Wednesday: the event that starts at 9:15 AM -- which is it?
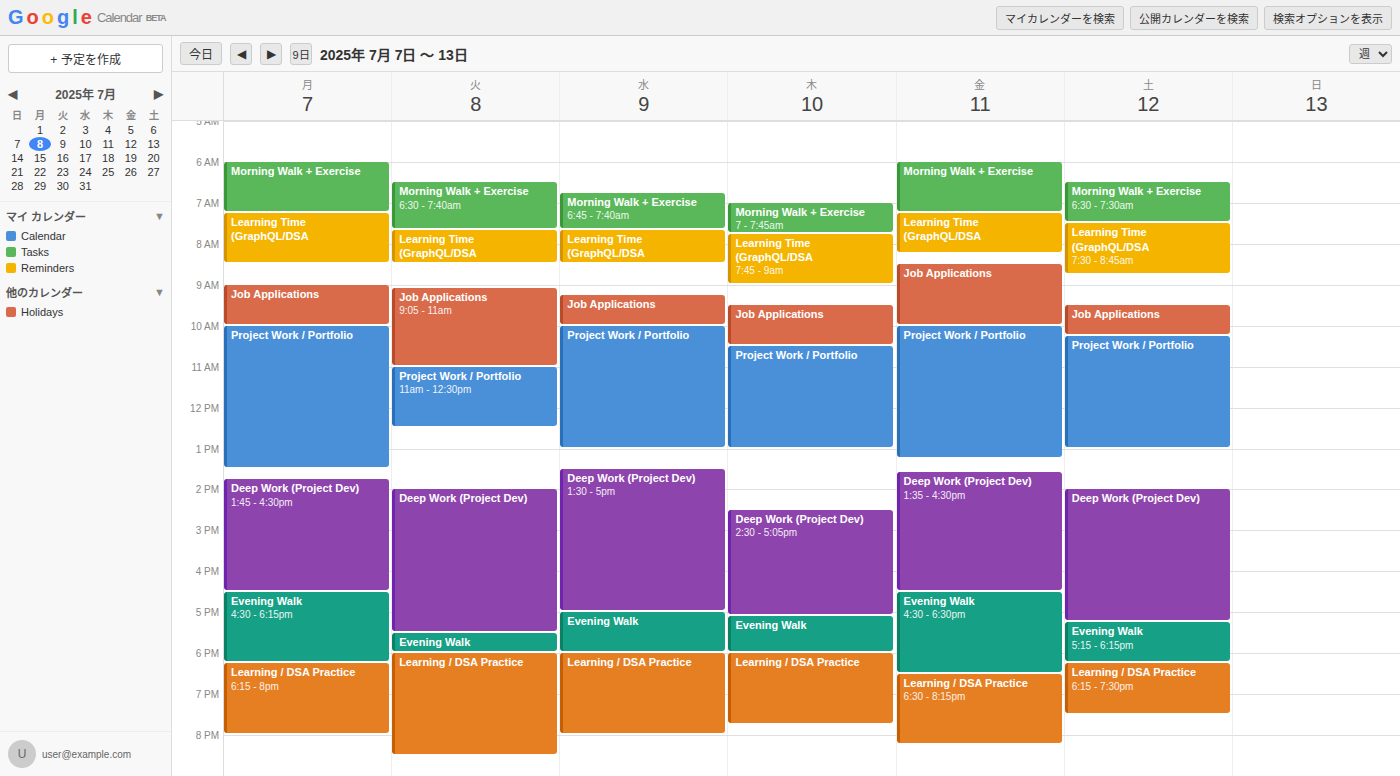
"Job Applications"